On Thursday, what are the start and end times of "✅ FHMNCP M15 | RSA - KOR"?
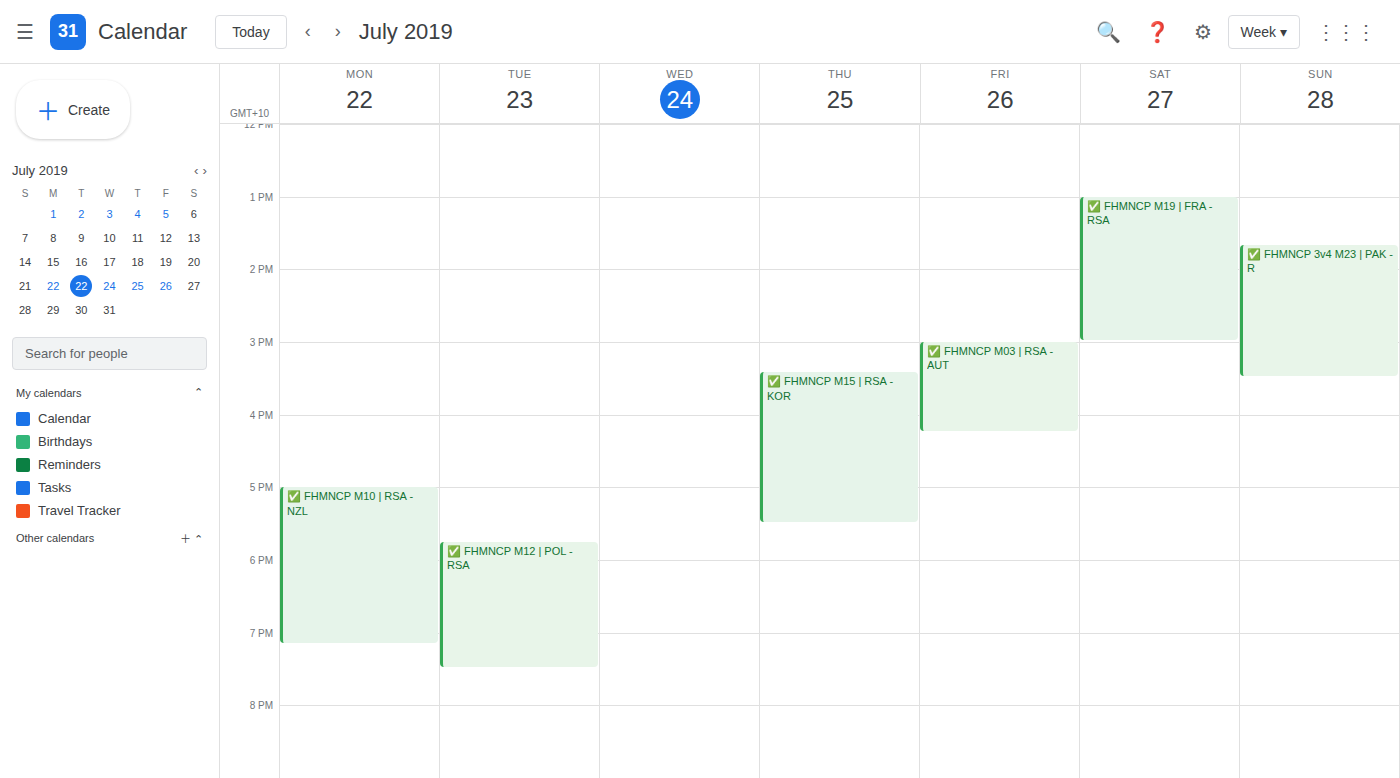
3:25 PM to 5:30 PM